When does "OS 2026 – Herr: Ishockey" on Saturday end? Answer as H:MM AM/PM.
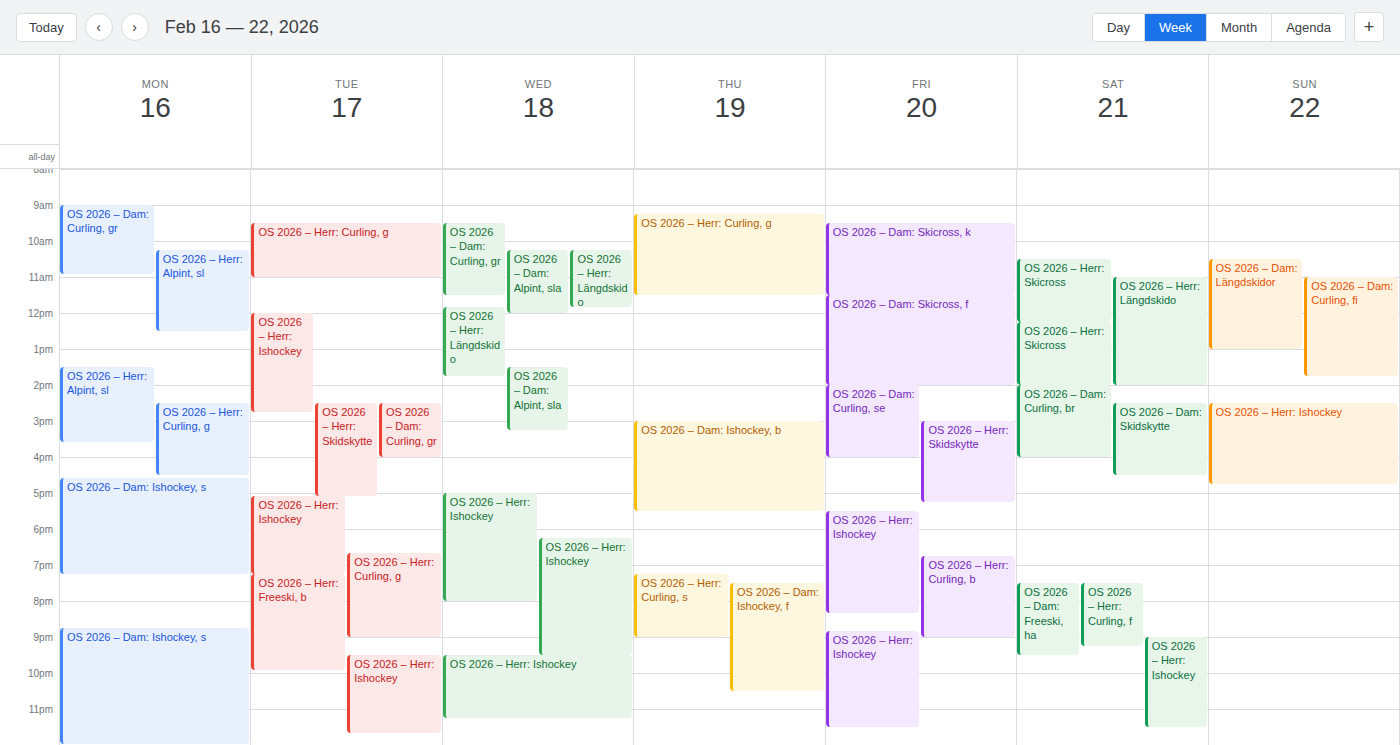
11:30 PM